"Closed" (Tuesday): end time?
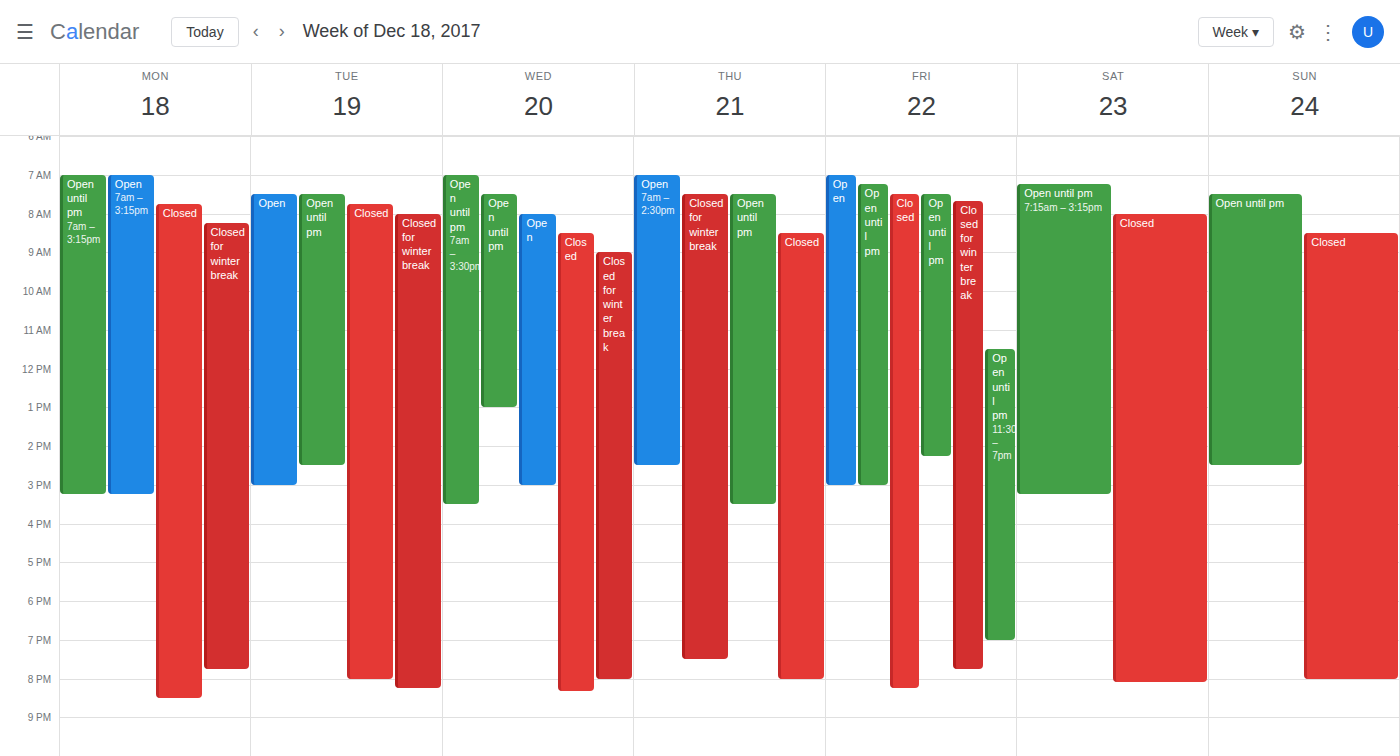
8:00 PM